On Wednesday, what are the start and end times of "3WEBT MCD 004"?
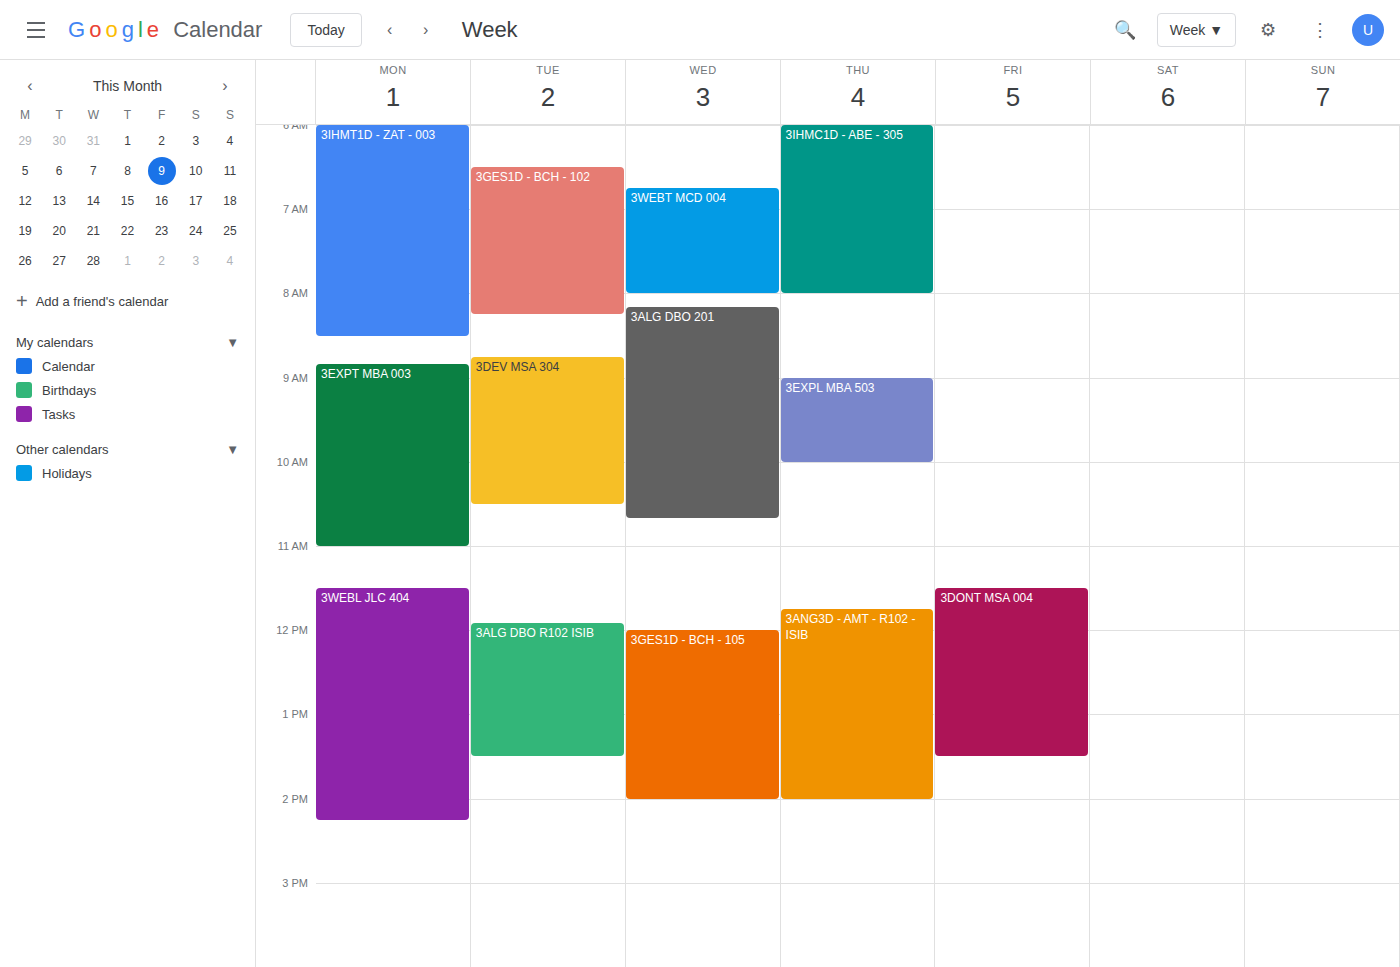
6:45 AM to 8:00 AM